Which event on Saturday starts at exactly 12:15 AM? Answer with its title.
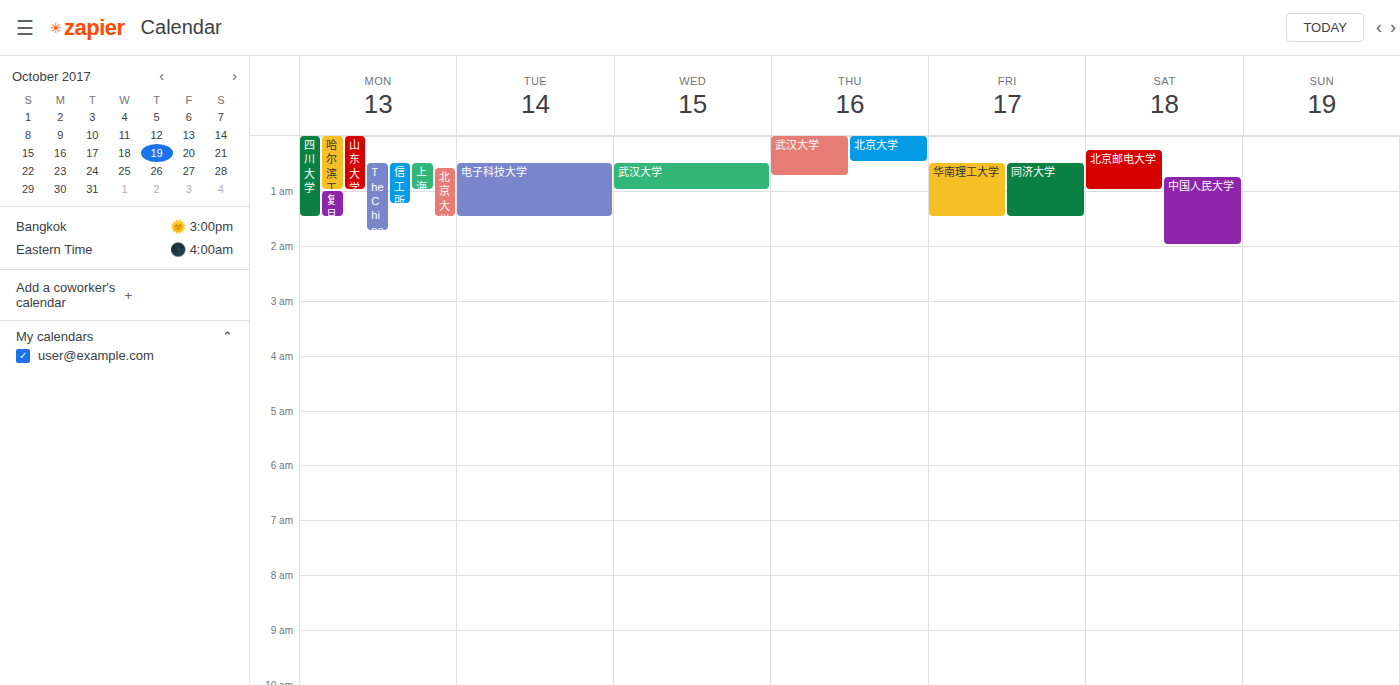
"北京邮电大学"